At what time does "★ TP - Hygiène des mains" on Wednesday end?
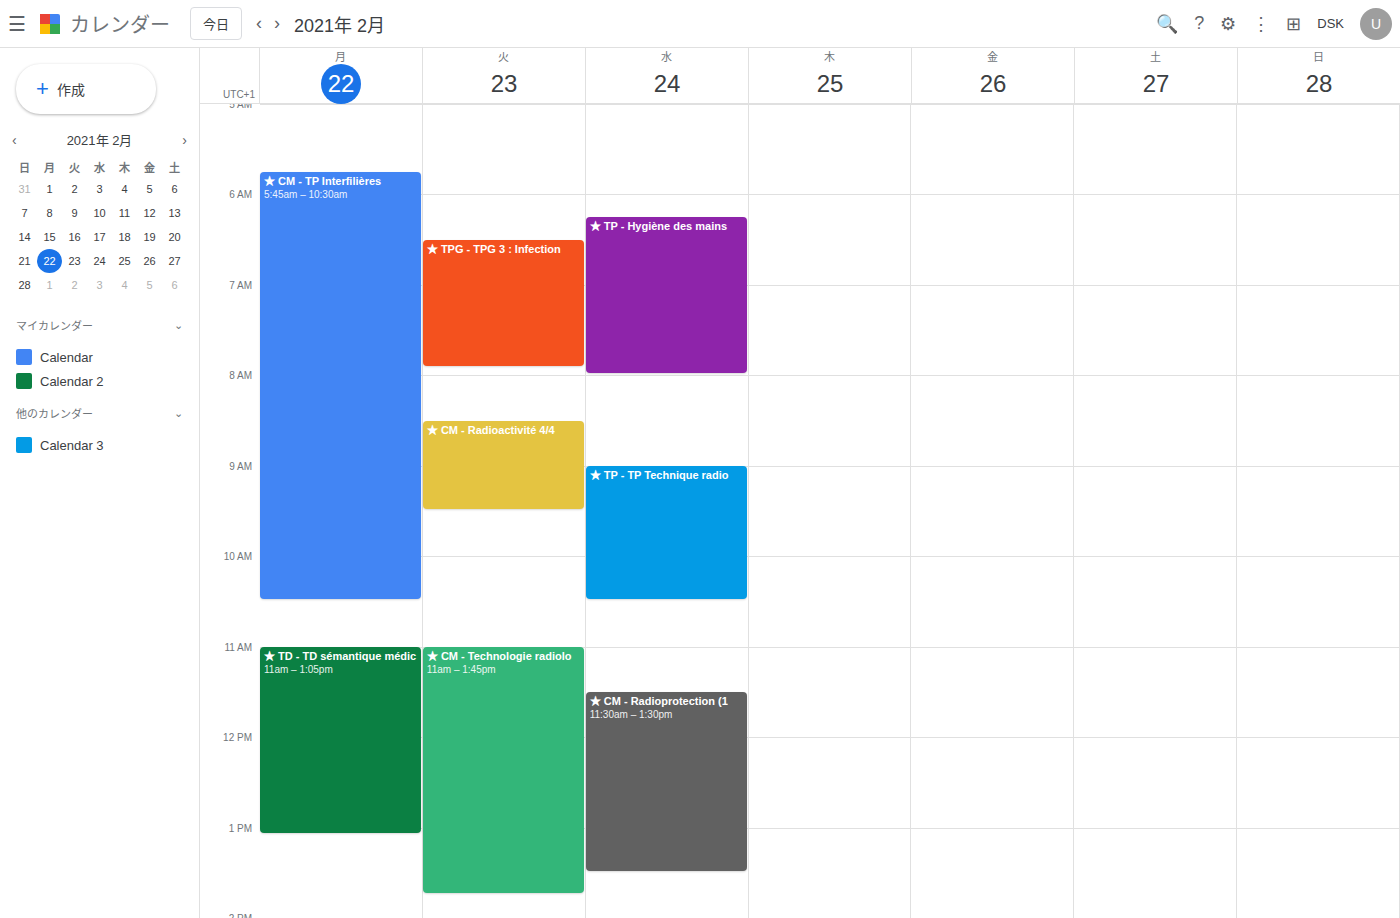
8:00 AM